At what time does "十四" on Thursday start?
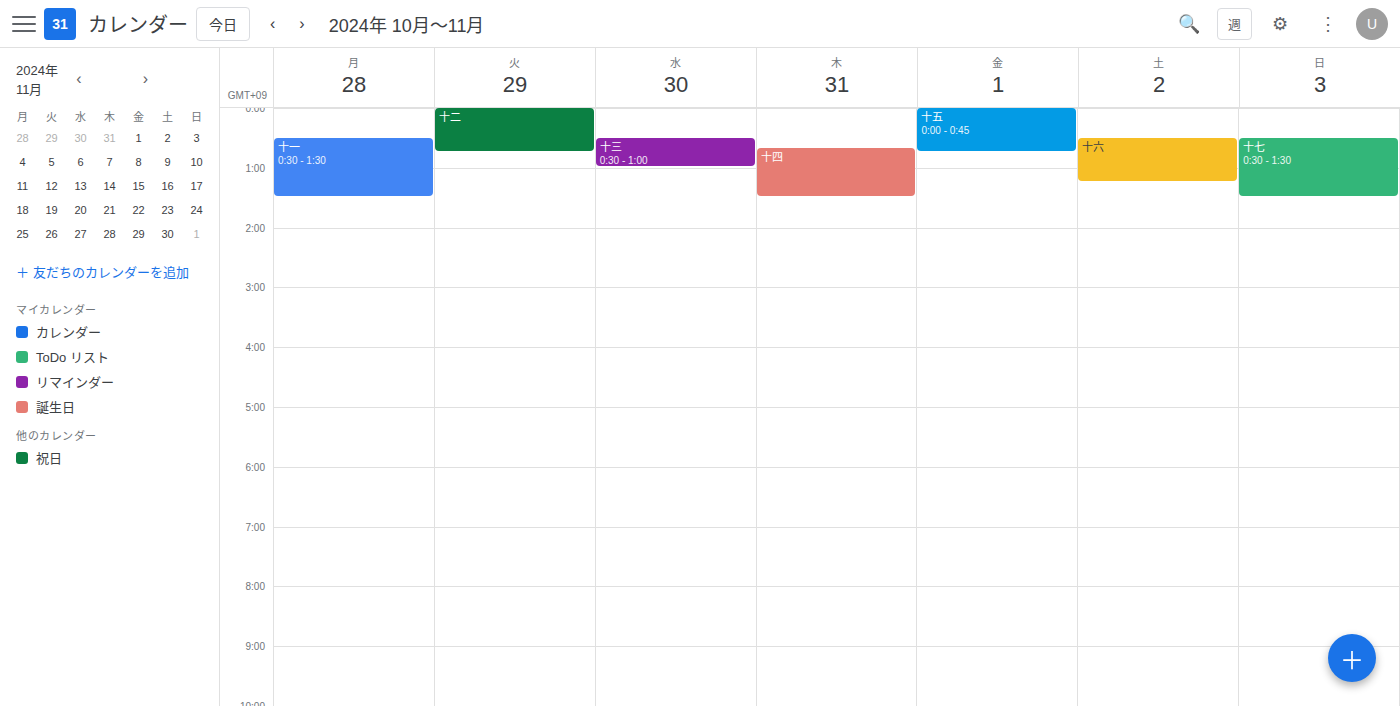
12:40 AM